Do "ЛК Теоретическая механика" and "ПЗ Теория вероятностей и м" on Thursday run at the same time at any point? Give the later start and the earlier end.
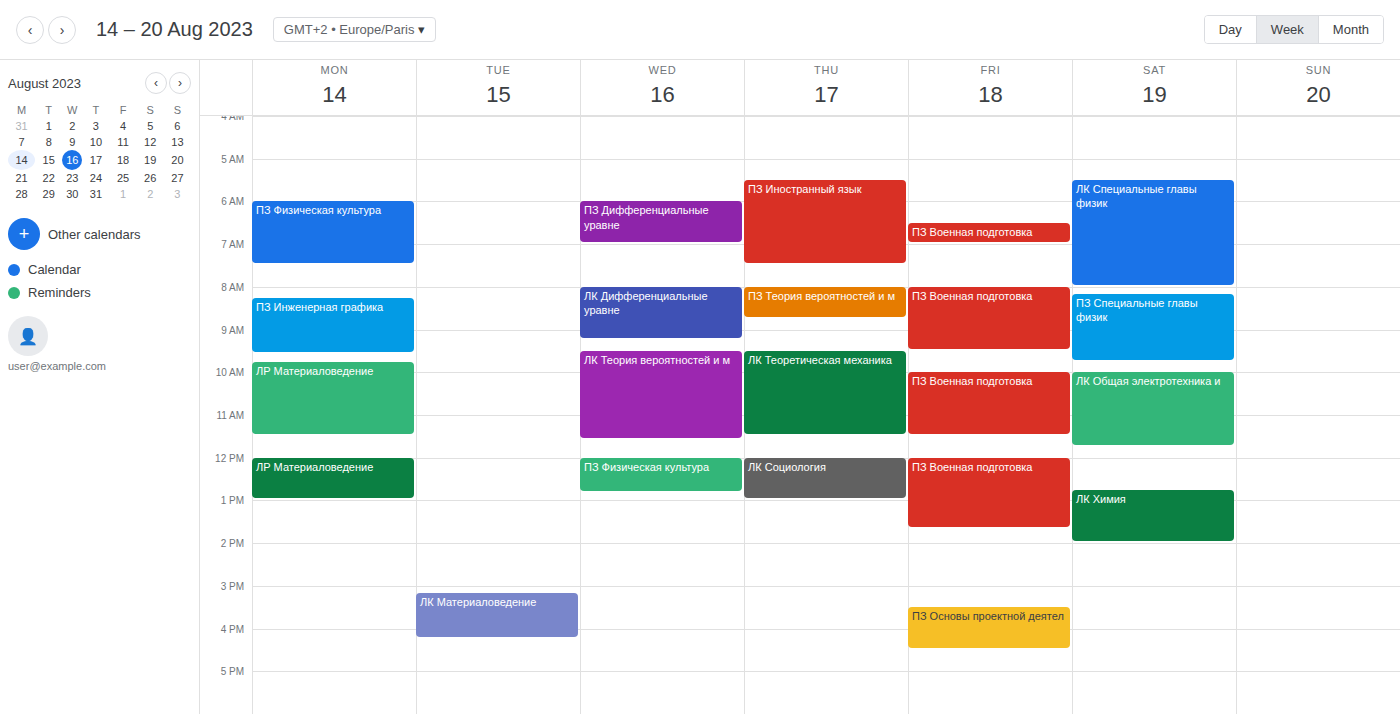
"ПЗ Теория вероятностей и м" ends at 08:45 and "ЛК Теоретическая механика" starts at 09:30 -- no overlap.